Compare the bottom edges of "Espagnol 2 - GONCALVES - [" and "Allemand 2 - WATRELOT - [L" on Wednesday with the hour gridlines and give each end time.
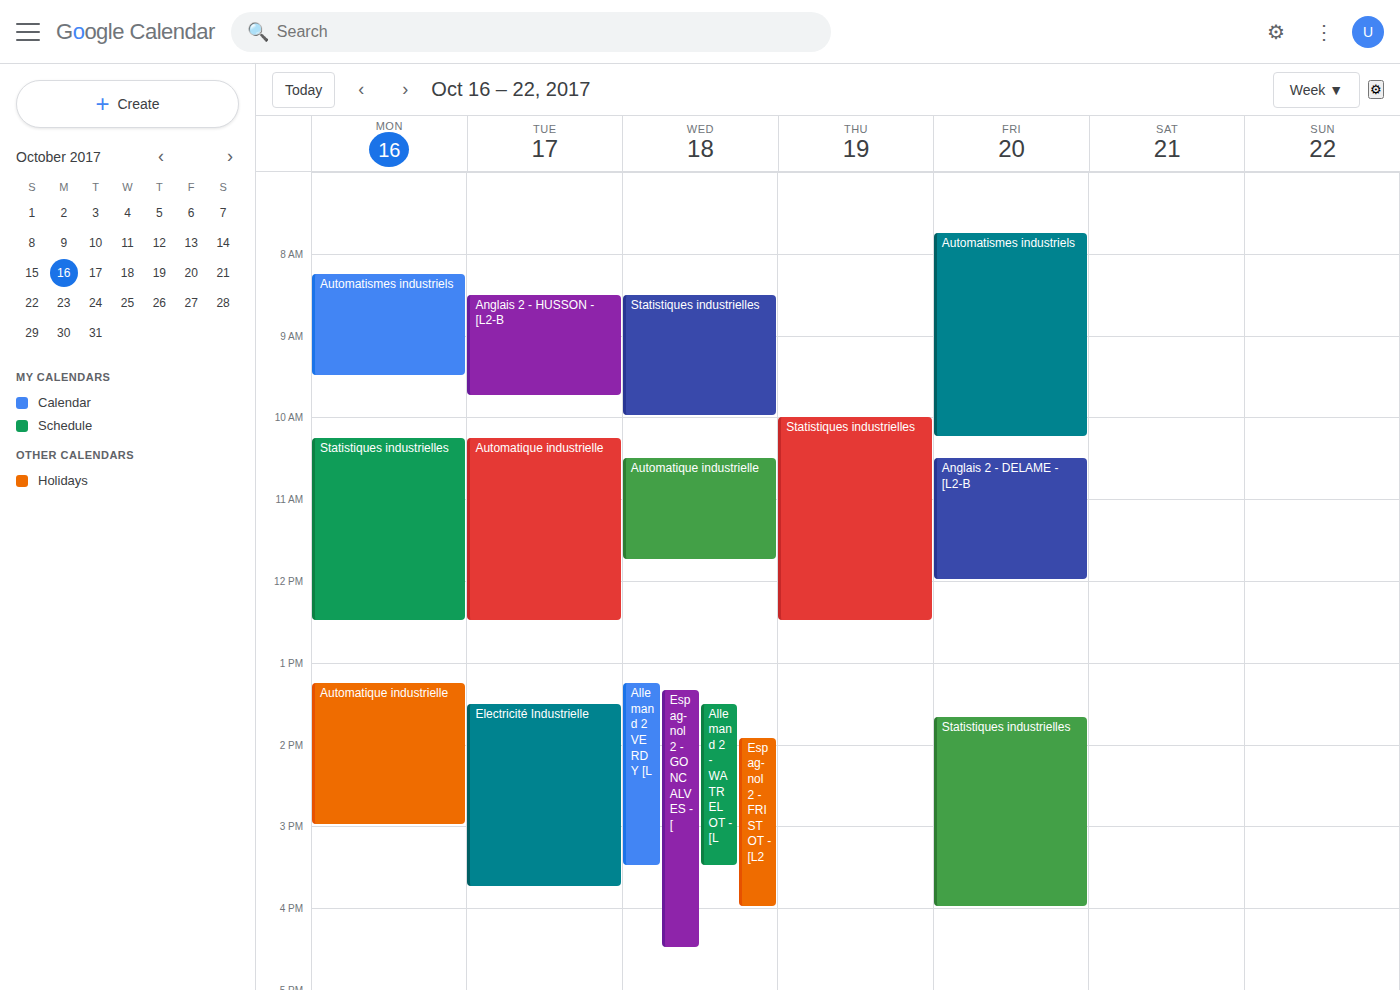
"Espagnol 2 - GONCALVES - [": 4:30 PM, halfway between the 4 PM and 5 PM lines. "Allemand 2 - WATRELOT - [L": 3:30 PM, halfway between the 3 PM and 4 PM lines.